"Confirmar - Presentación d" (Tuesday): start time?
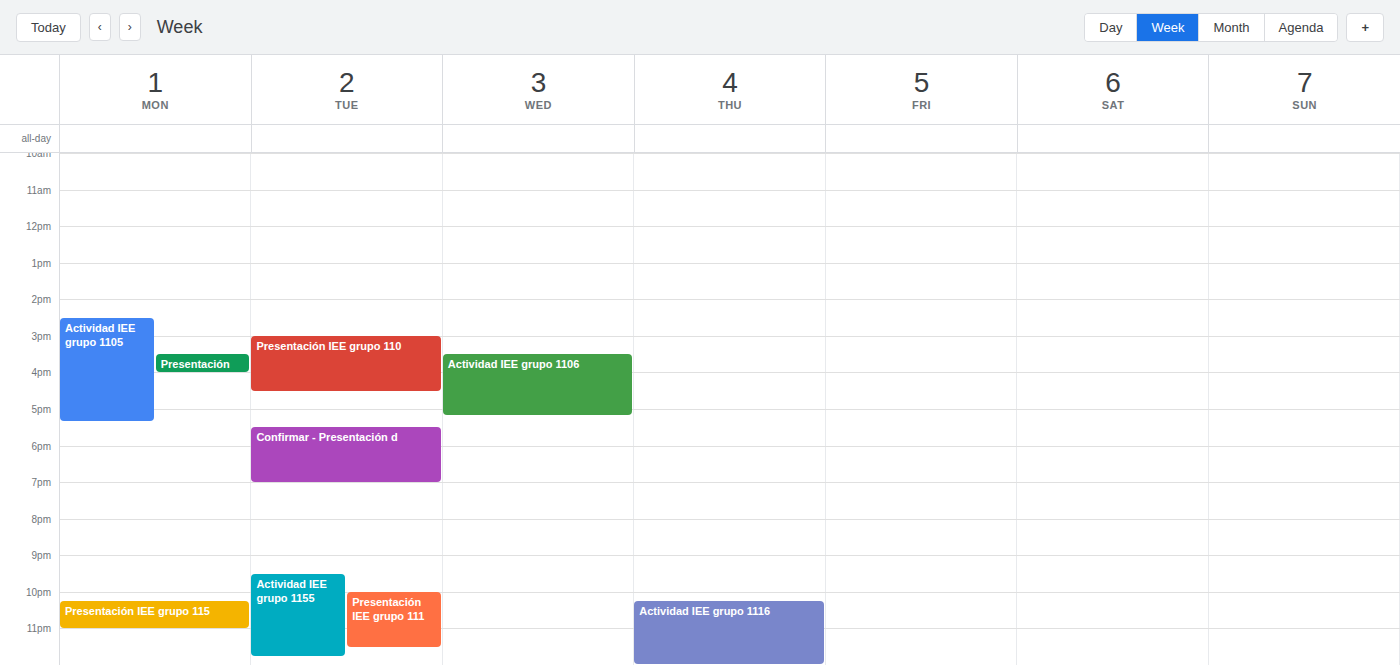
17:30